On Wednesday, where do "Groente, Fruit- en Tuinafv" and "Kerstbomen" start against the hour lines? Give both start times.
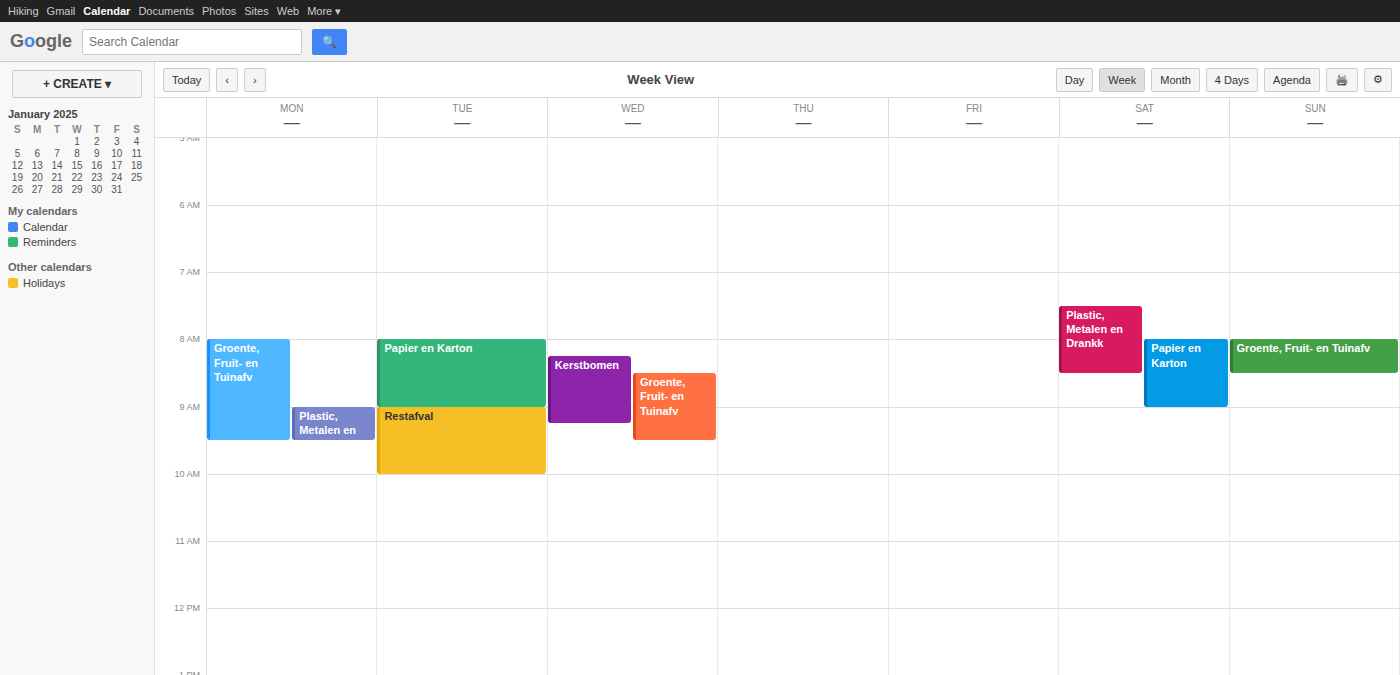
"Groente, Fruit- en Tuinafv": 08:30, halfway between the 08:00 and 09:00 lines. "Kerstbomen": 08:15, neither: a quarter of the way from the 08:00 line to the 09:00 line.